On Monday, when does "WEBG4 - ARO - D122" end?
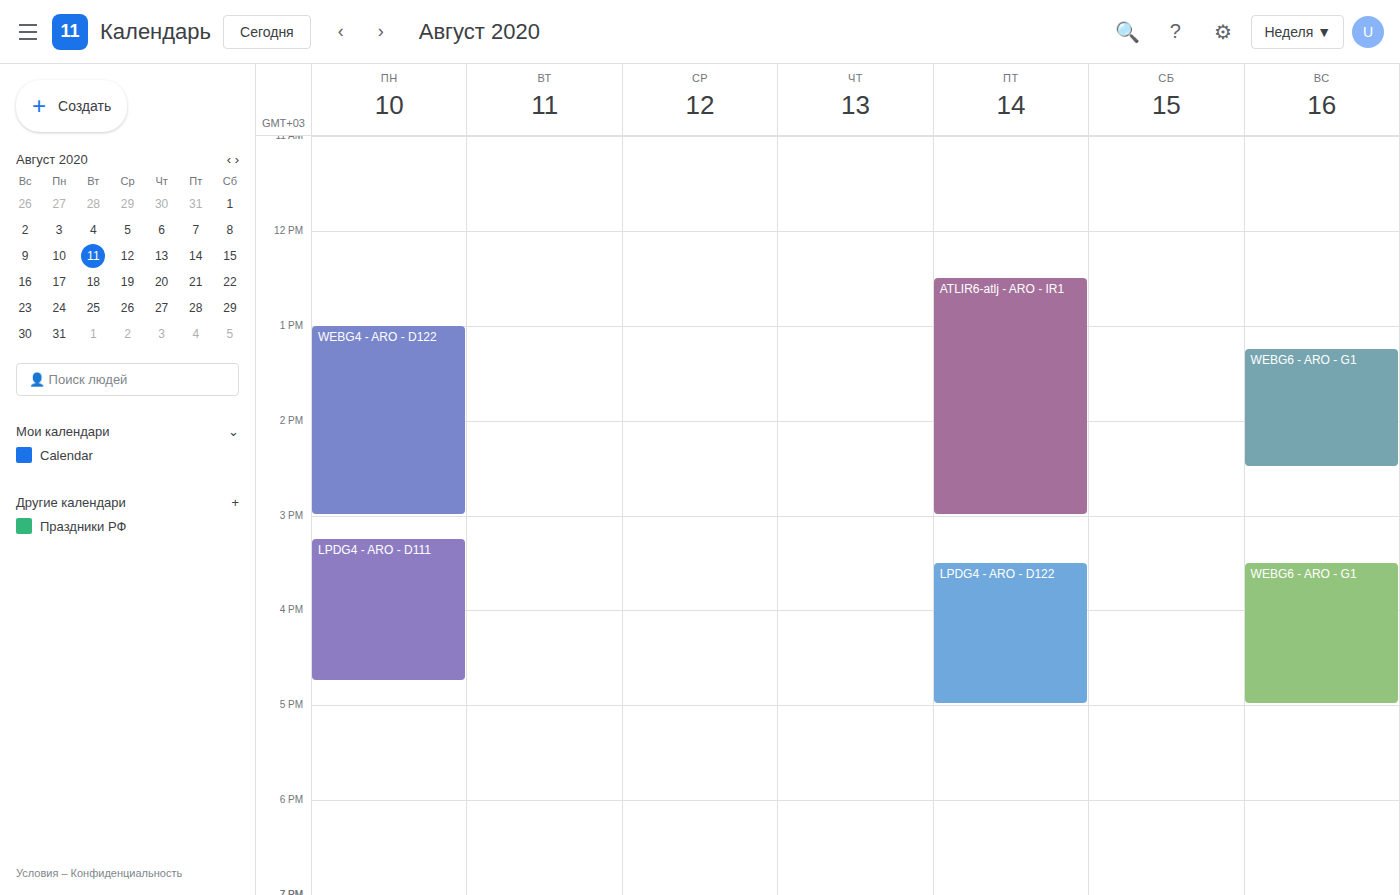
3:00 PM